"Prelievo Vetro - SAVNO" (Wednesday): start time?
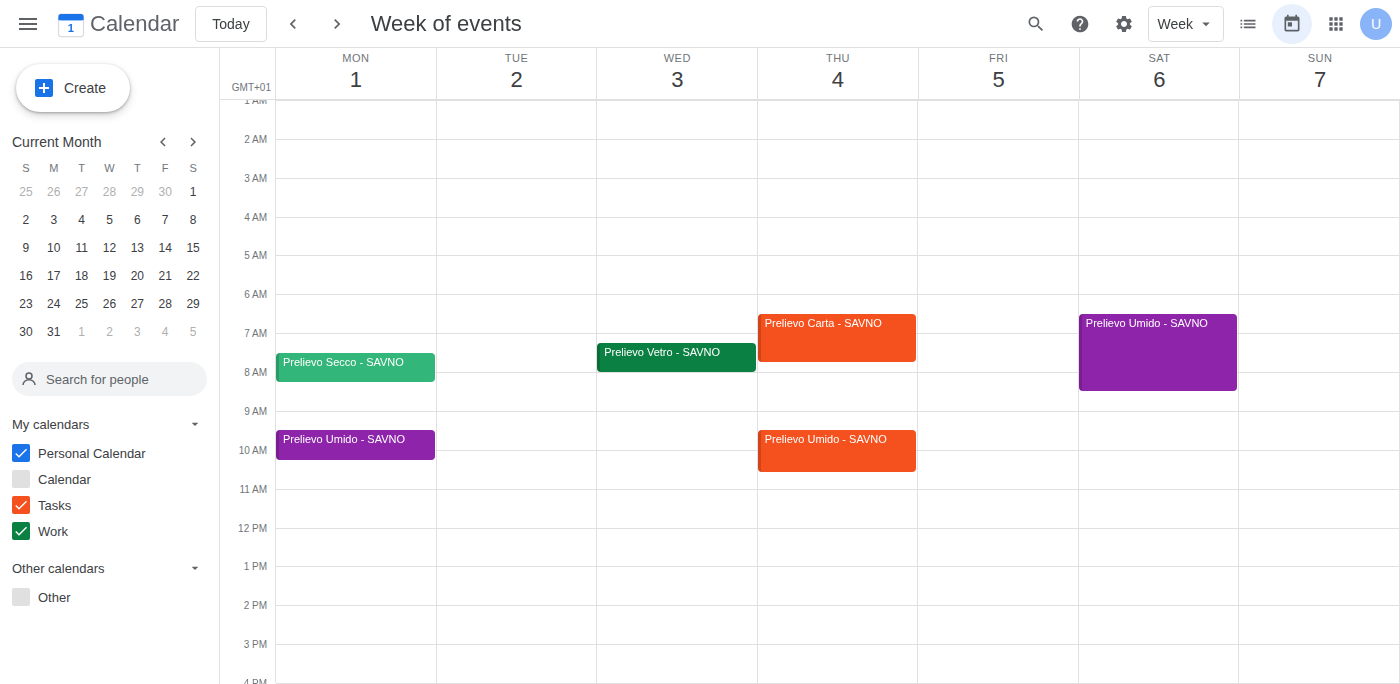
7:15 AM